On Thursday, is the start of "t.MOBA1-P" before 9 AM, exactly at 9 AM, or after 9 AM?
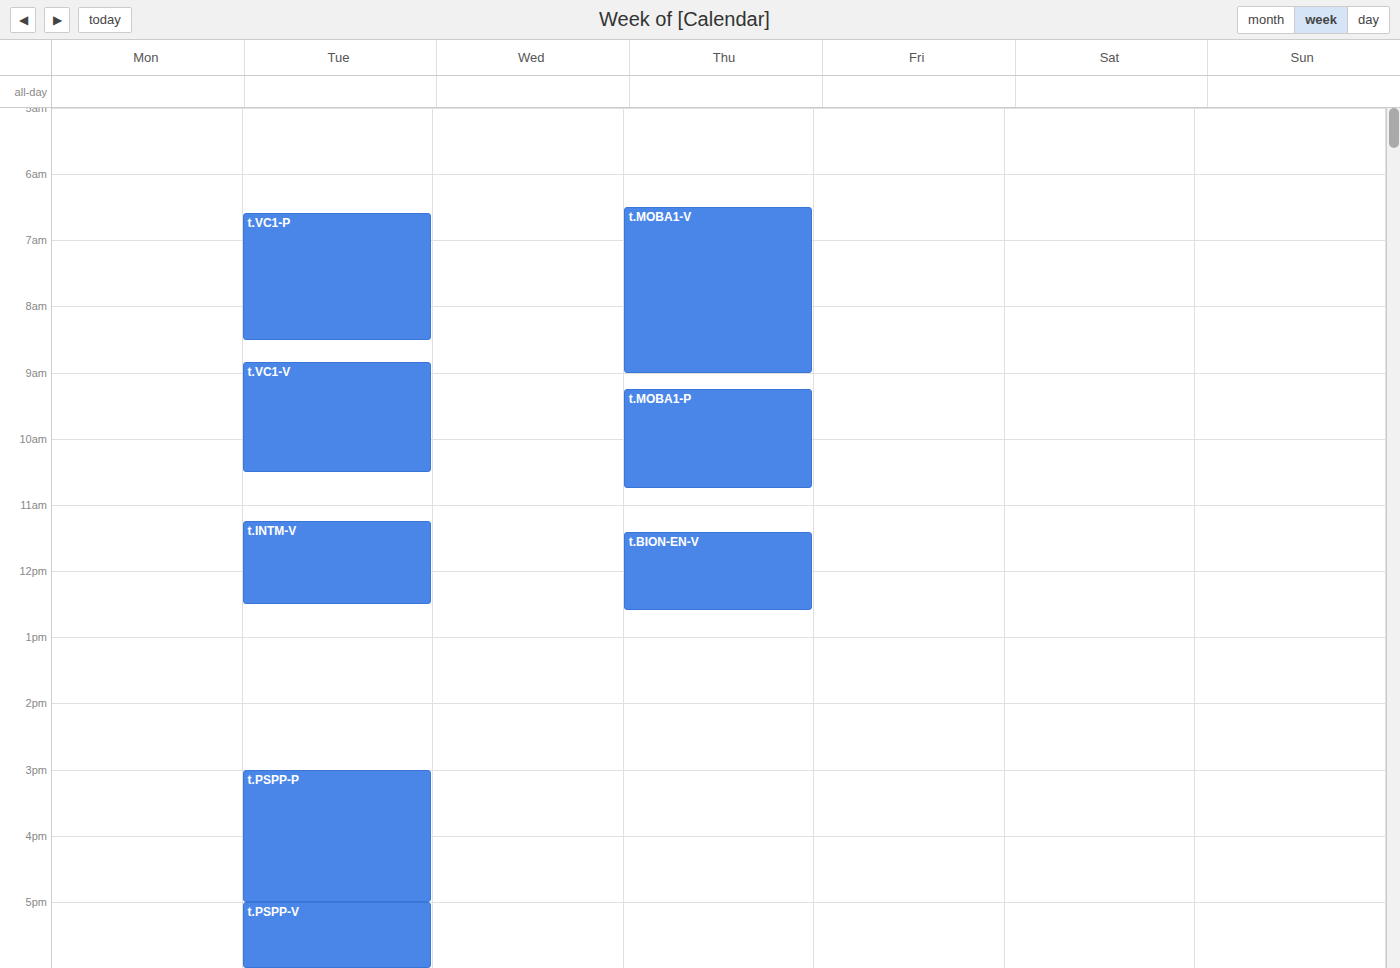
9:15 AM -- after 9 AM, 15 minutes below the 9 AM line.